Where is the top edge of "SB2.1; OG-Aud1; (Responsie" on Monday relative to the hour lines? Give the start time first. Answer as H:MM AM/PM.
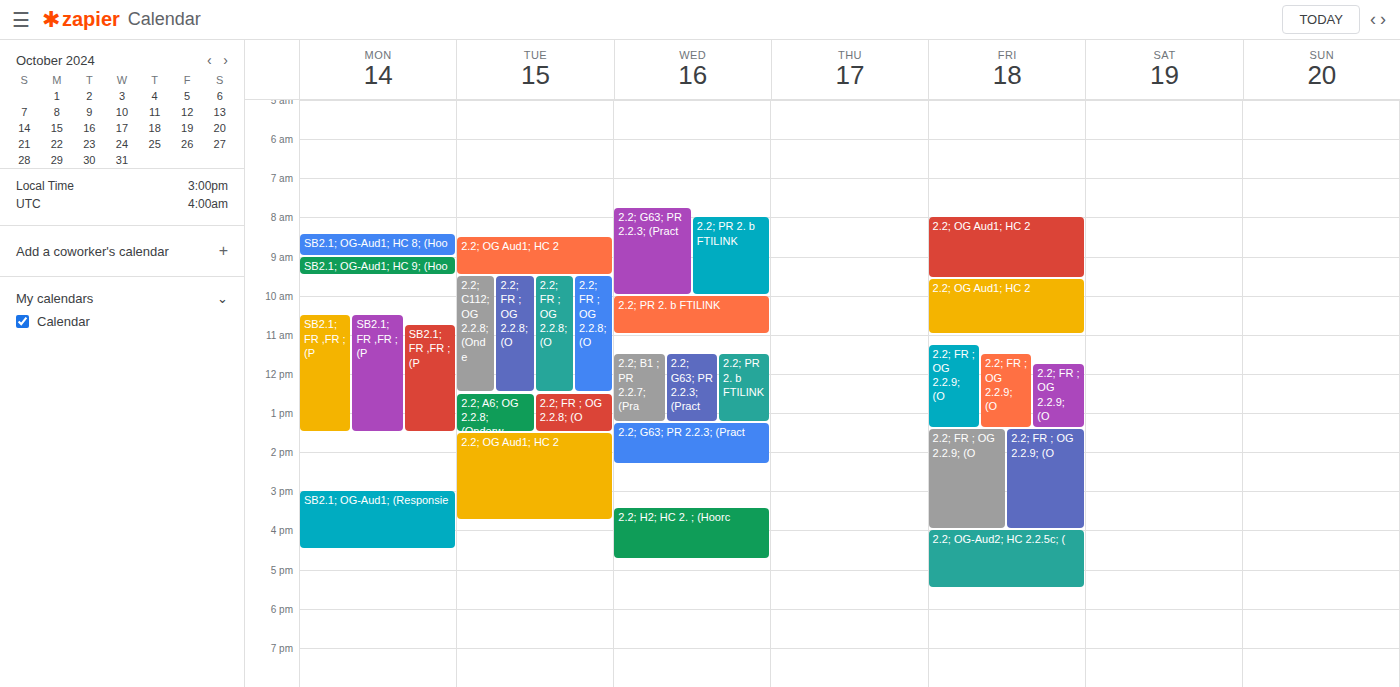
3:00 PM -- exactly on the 3 PM line.